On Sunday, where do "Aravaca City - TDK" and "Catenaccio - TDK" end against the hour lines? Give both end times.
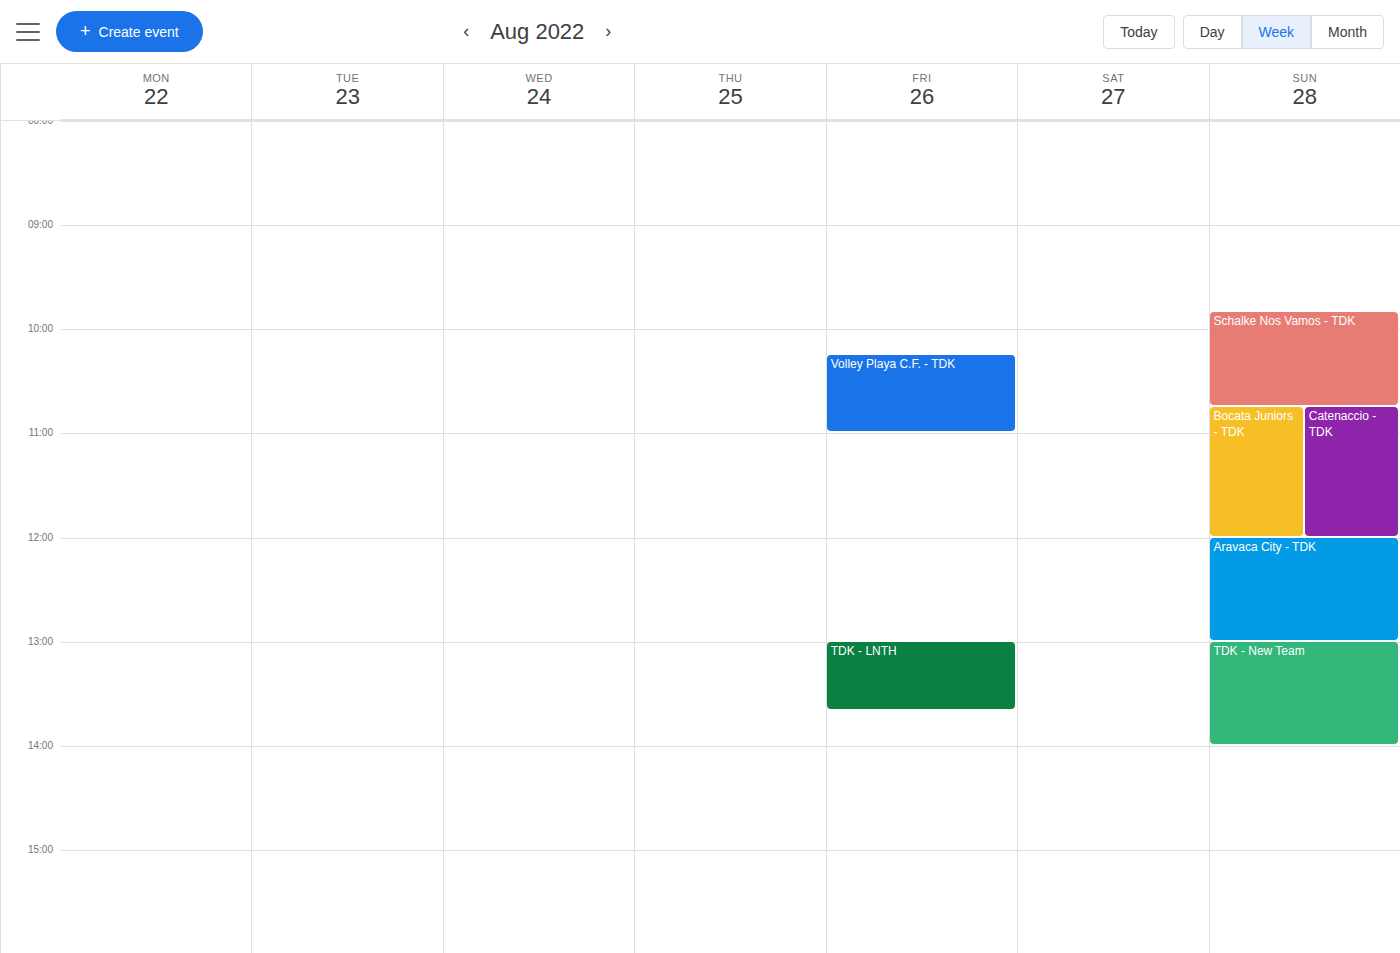
"Aravaca City - TDK": 1:00 PM, exactly on the 1 PM line. "Catenaccio - TDK": 12:00 PM, exactly on the 12 PM line.